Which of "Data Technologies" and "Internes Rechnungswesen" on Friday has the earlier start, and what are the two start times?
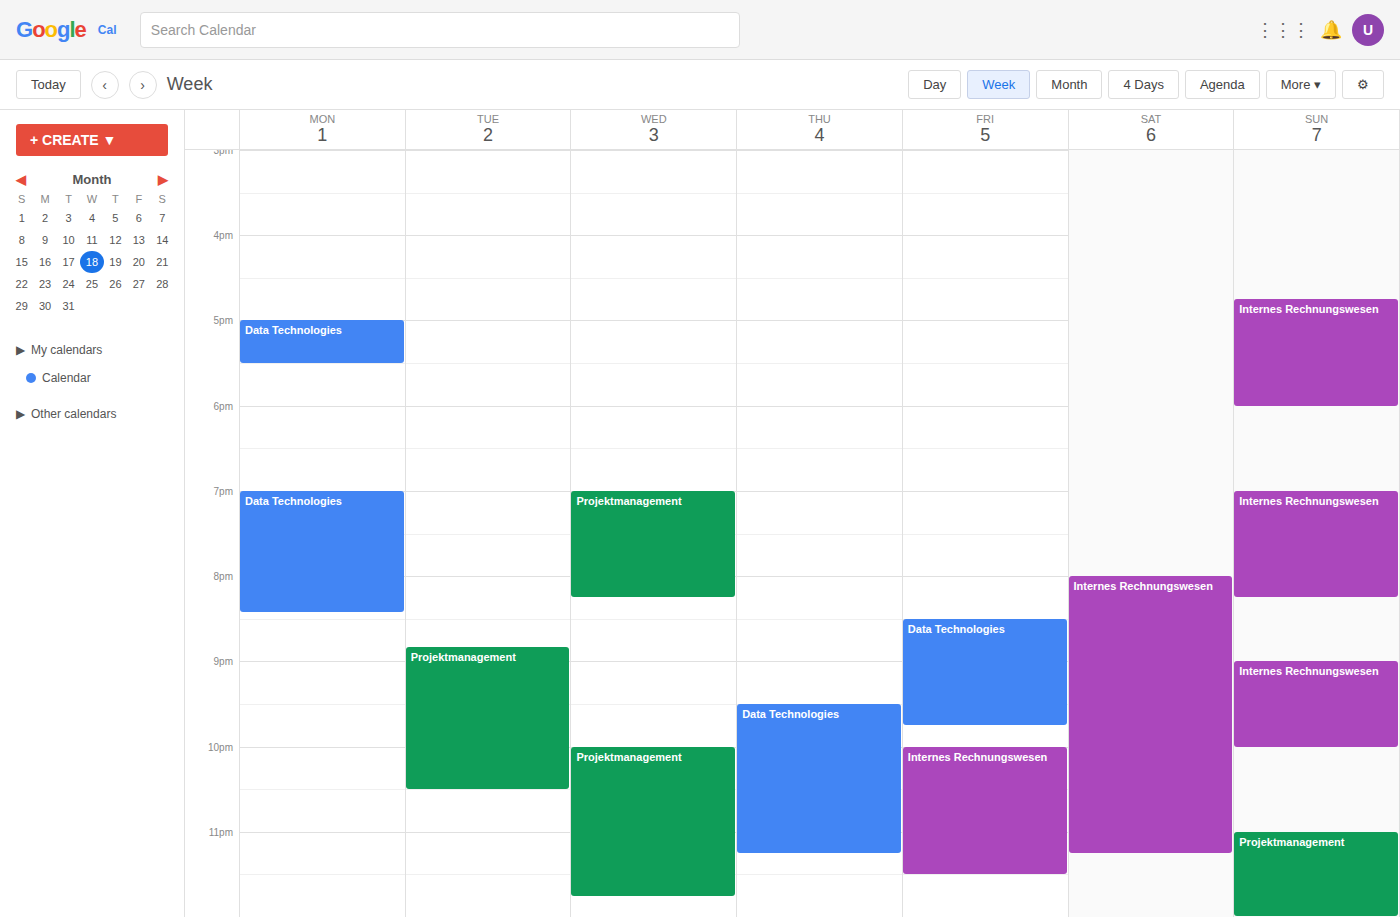
"Data Technologies" 8:30 PM; "Internes Rechnungswesen" 10:00 PM.